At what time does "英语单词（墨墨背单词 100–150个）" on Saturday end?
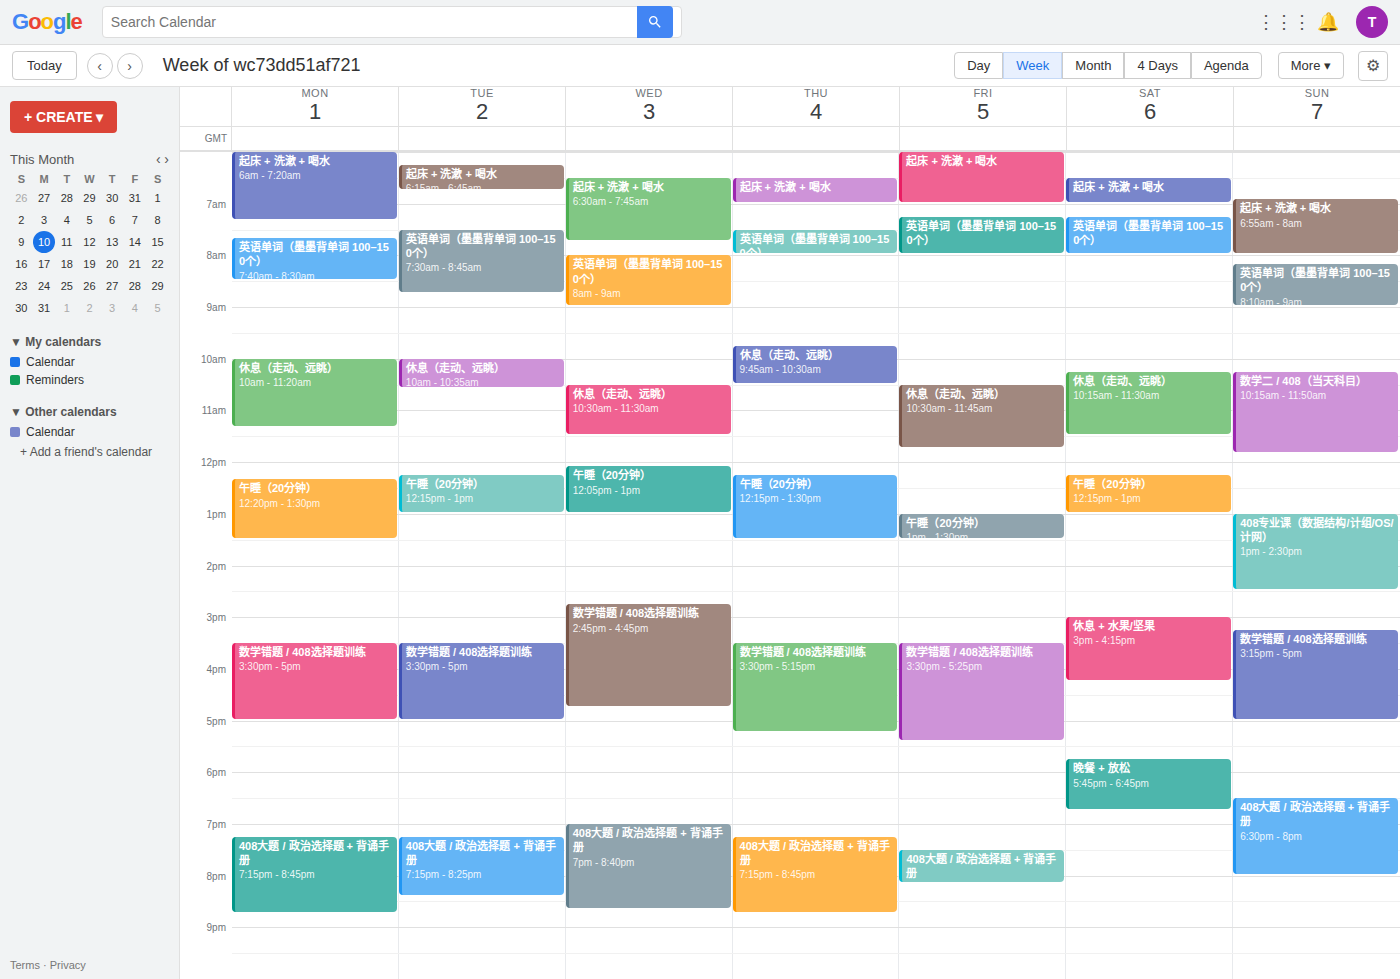
8:00 AM